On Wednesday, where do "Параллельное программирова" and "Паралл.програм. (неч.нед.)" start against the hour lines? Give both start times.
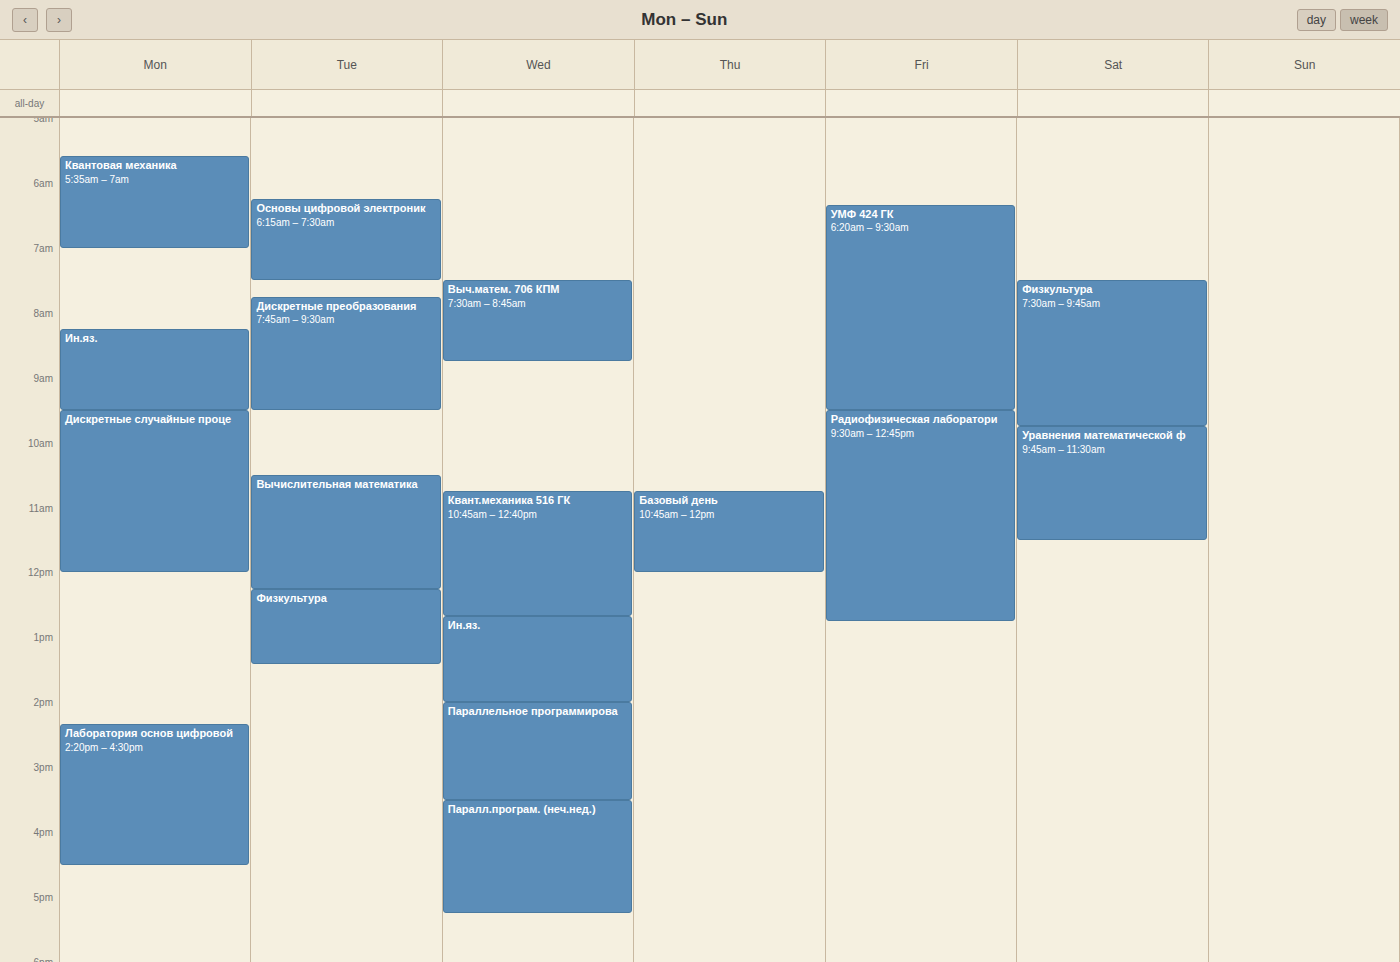
"Параллельное программирова": 2:00 PM, exactly on the 2 PM line. "Паралл.програм. (неч.нед.)": 3:30 PM, halfway between the 3 PM and 4 PM lines.